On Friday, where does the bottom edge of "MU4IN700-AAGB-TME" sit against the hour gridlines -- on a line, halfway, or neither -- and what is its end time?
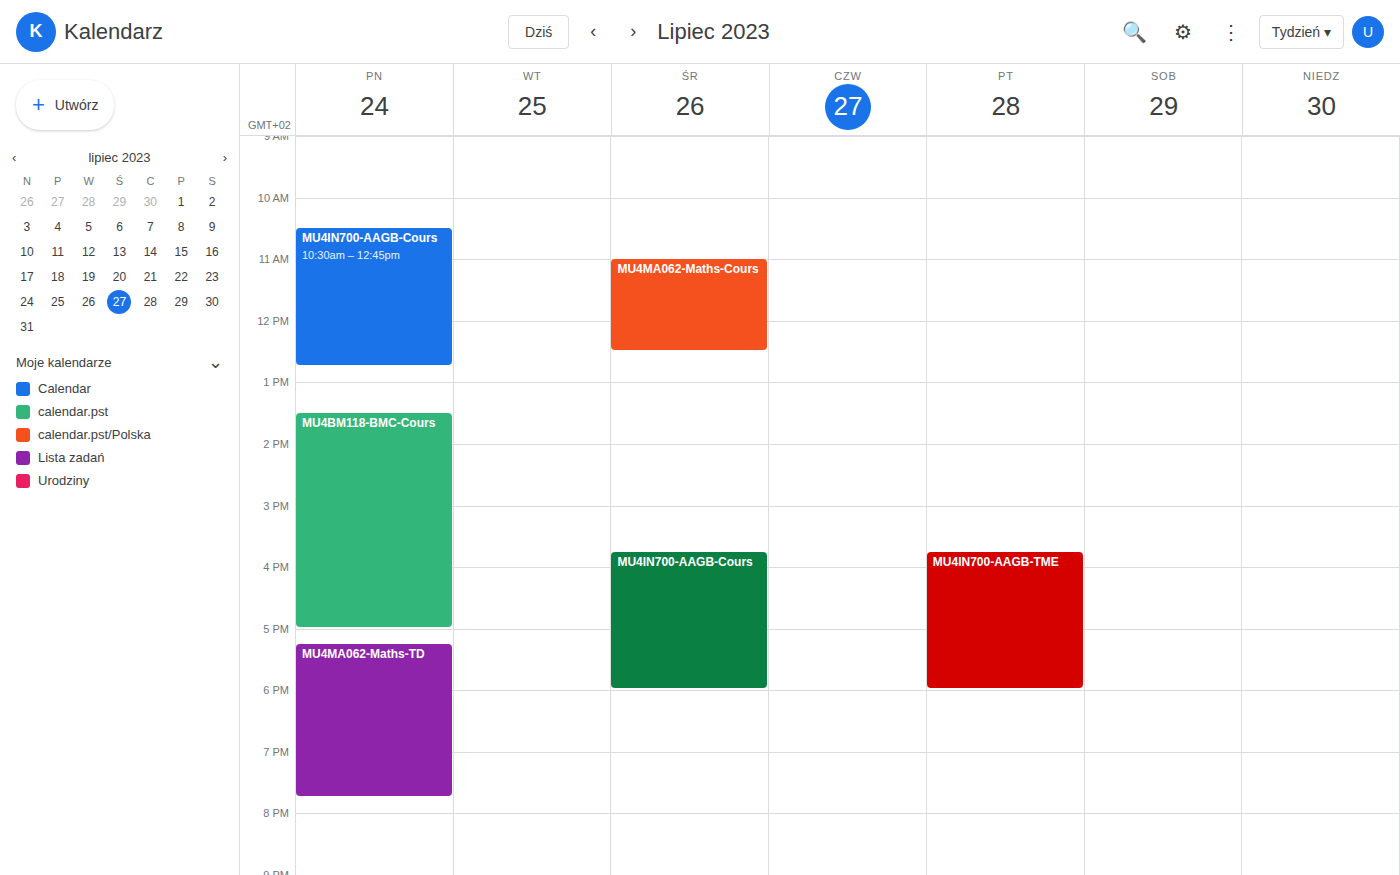
18:00 -- exactly on the 18:00 line.